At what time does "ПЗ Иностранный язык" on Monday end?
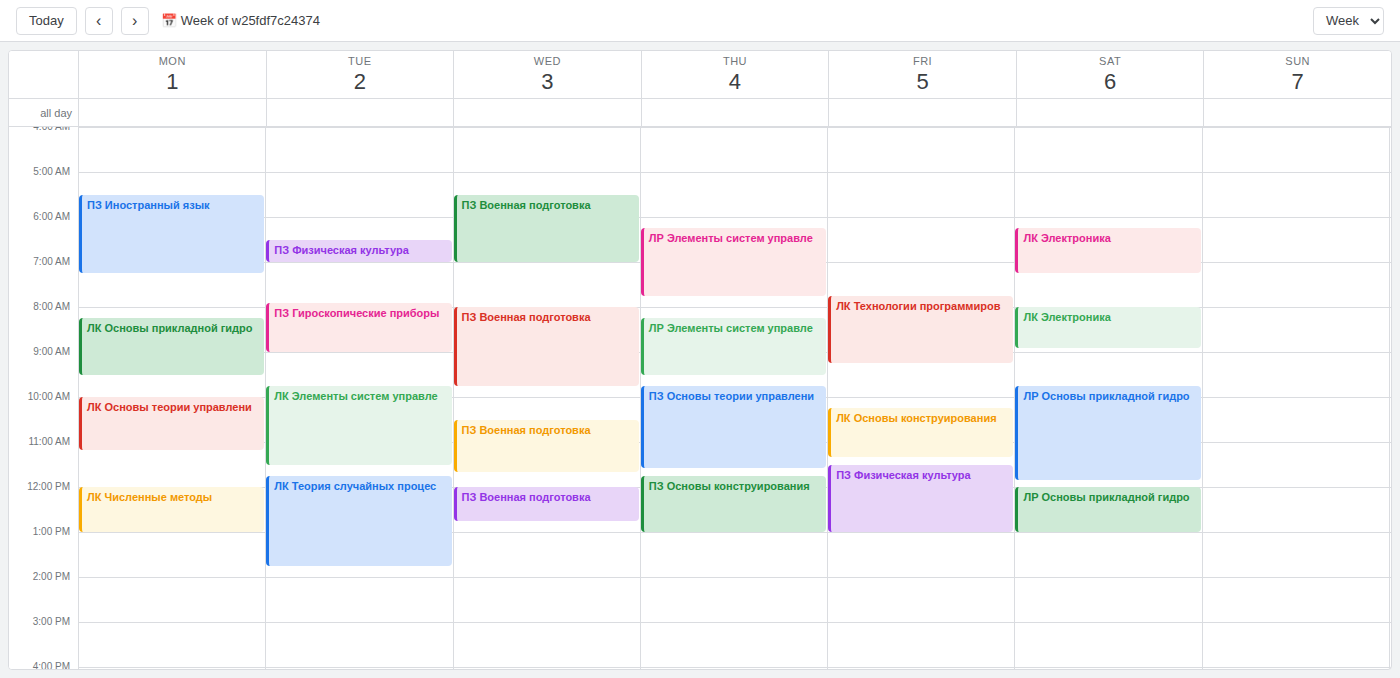
7:15 AM